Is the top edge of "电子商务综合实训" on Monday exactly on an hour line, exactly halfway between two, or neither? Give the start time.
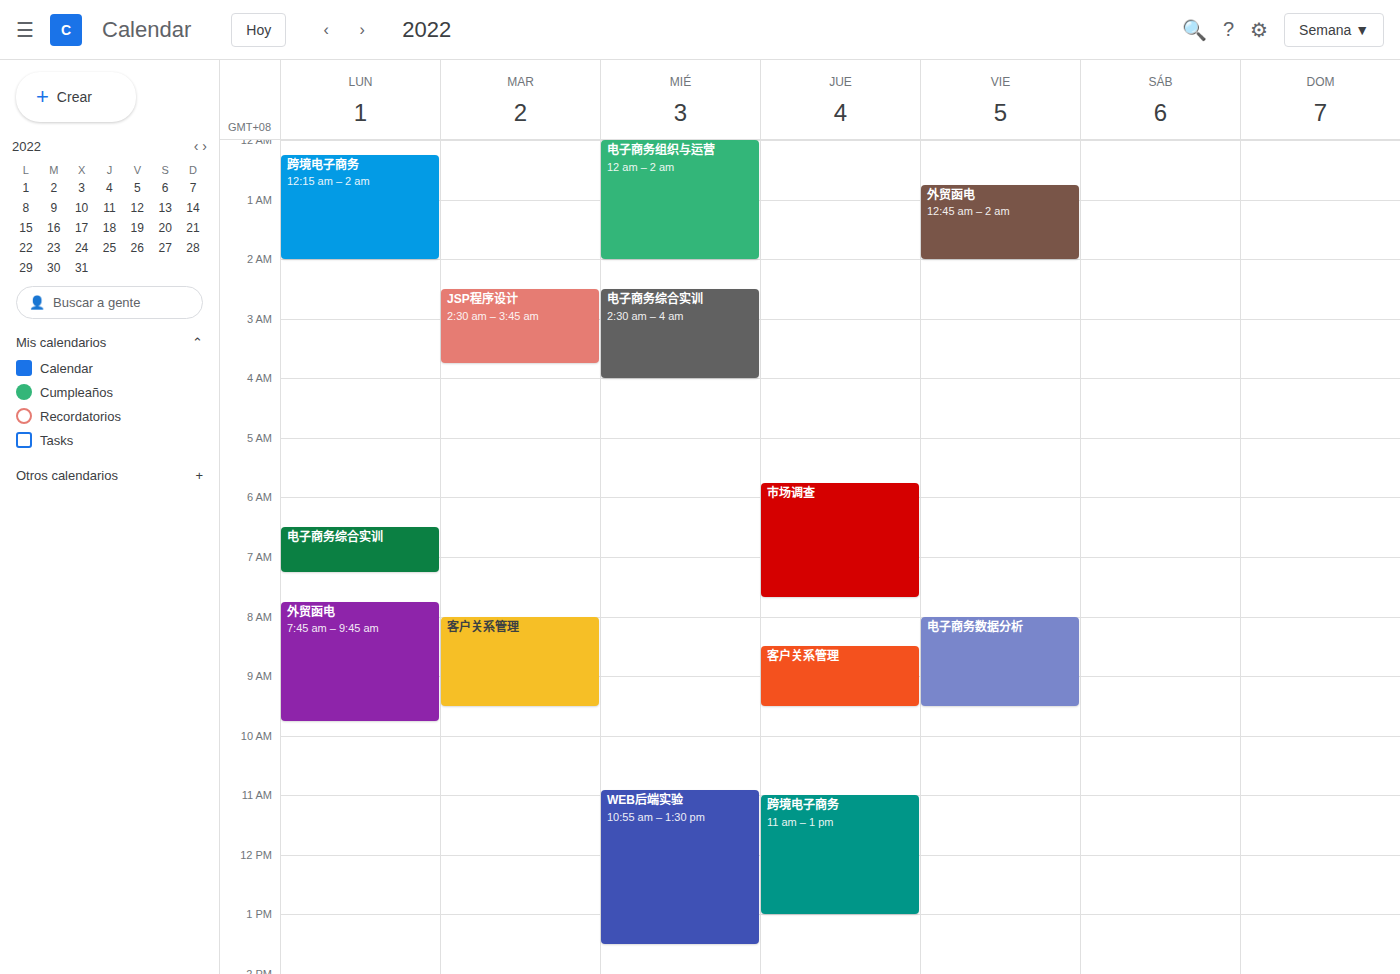
6:30 AM -- halfway between the 6 AM and 7 AM lines.